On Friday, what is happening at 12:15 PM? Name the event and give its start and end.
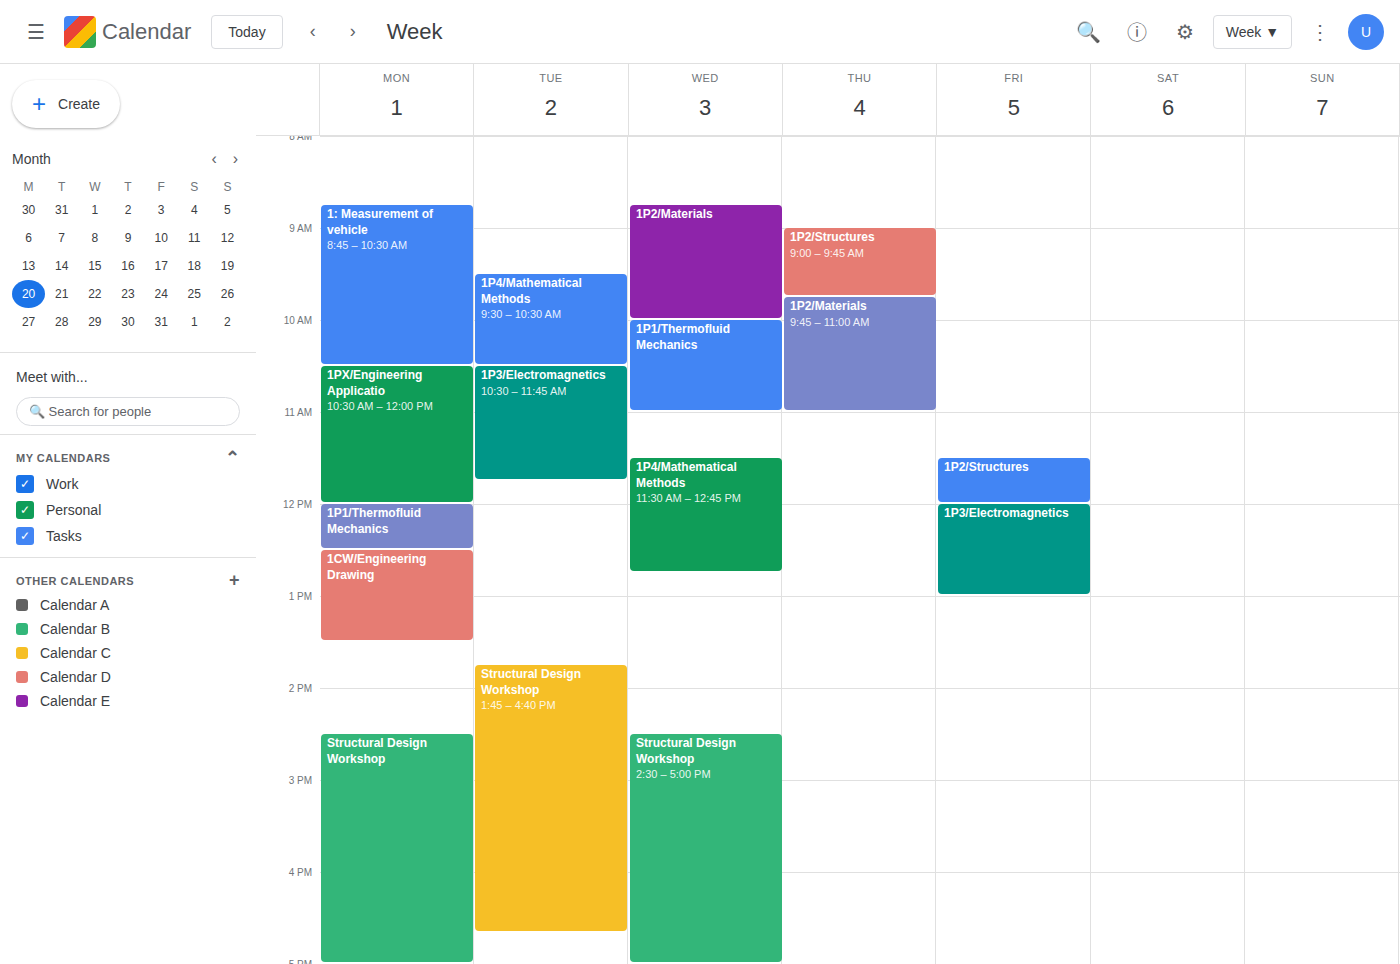
"1P3/Electromagnetics", 12:00 PM to 1:00 PM